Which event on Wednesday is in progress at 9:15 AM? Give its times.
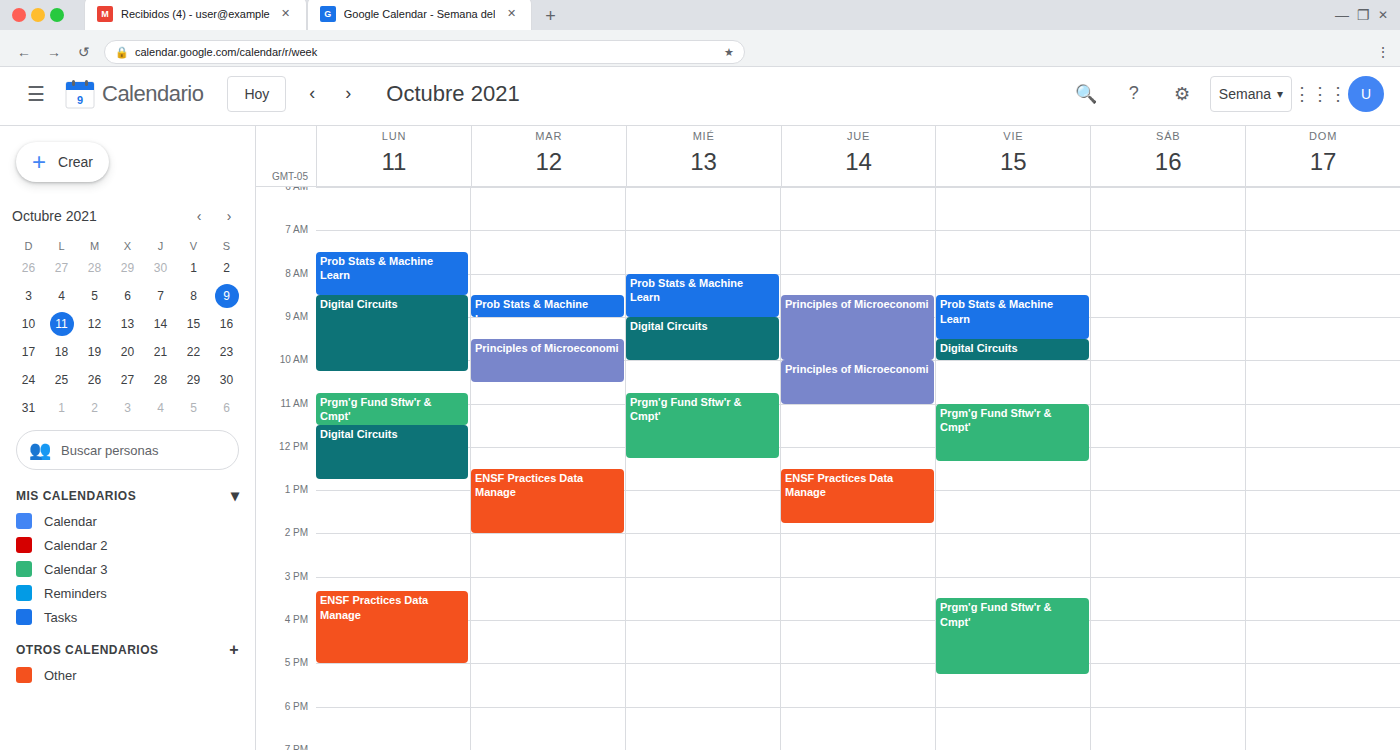
"Digital Circuits", 9:00 AM to 10:00 AM